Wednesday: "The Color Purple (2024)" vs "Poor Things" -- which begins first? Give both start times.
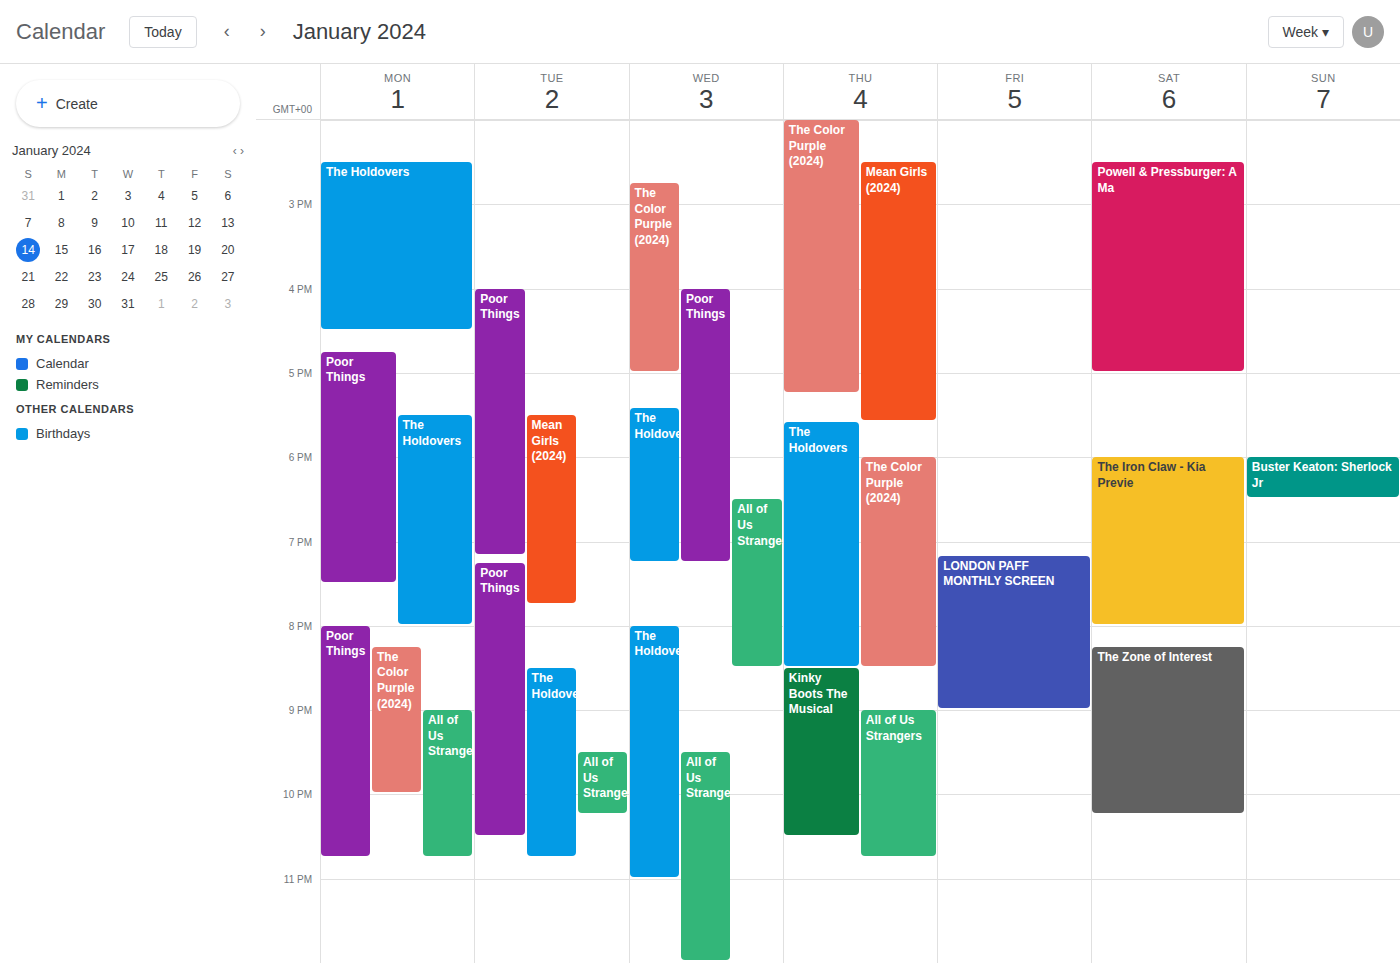
"The Color Purple (2024)" 2:45 PM; "Poor Things" 4:00 PM.